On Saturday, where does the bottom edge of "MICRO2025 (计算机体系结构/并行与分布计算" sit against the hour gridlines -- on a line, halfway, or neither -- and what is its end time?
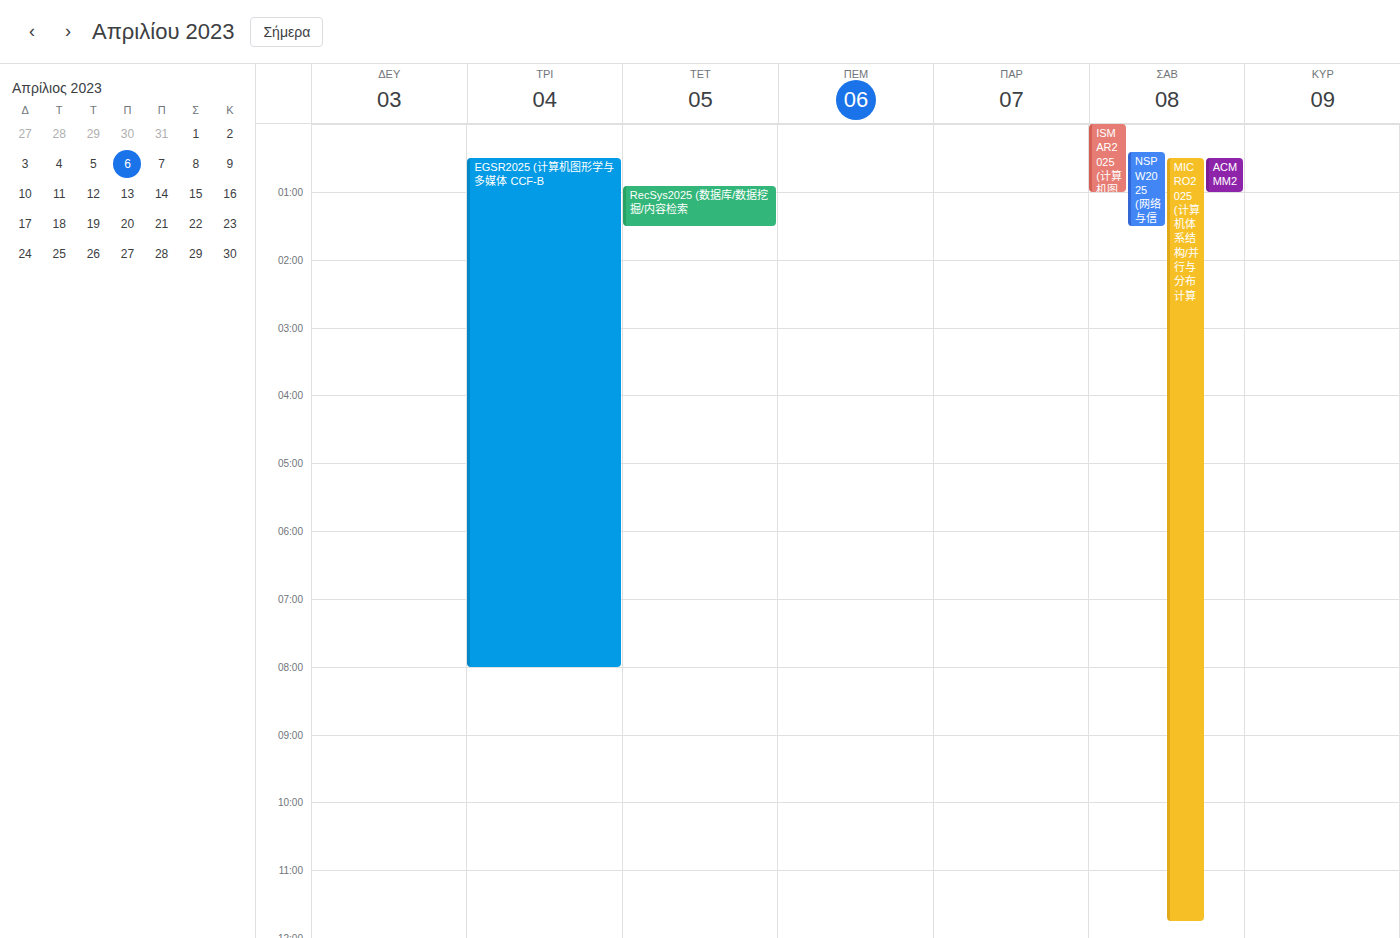
11:45 AM -- neither: three quarters of the way from the 11 AM line to the 12 PM line.